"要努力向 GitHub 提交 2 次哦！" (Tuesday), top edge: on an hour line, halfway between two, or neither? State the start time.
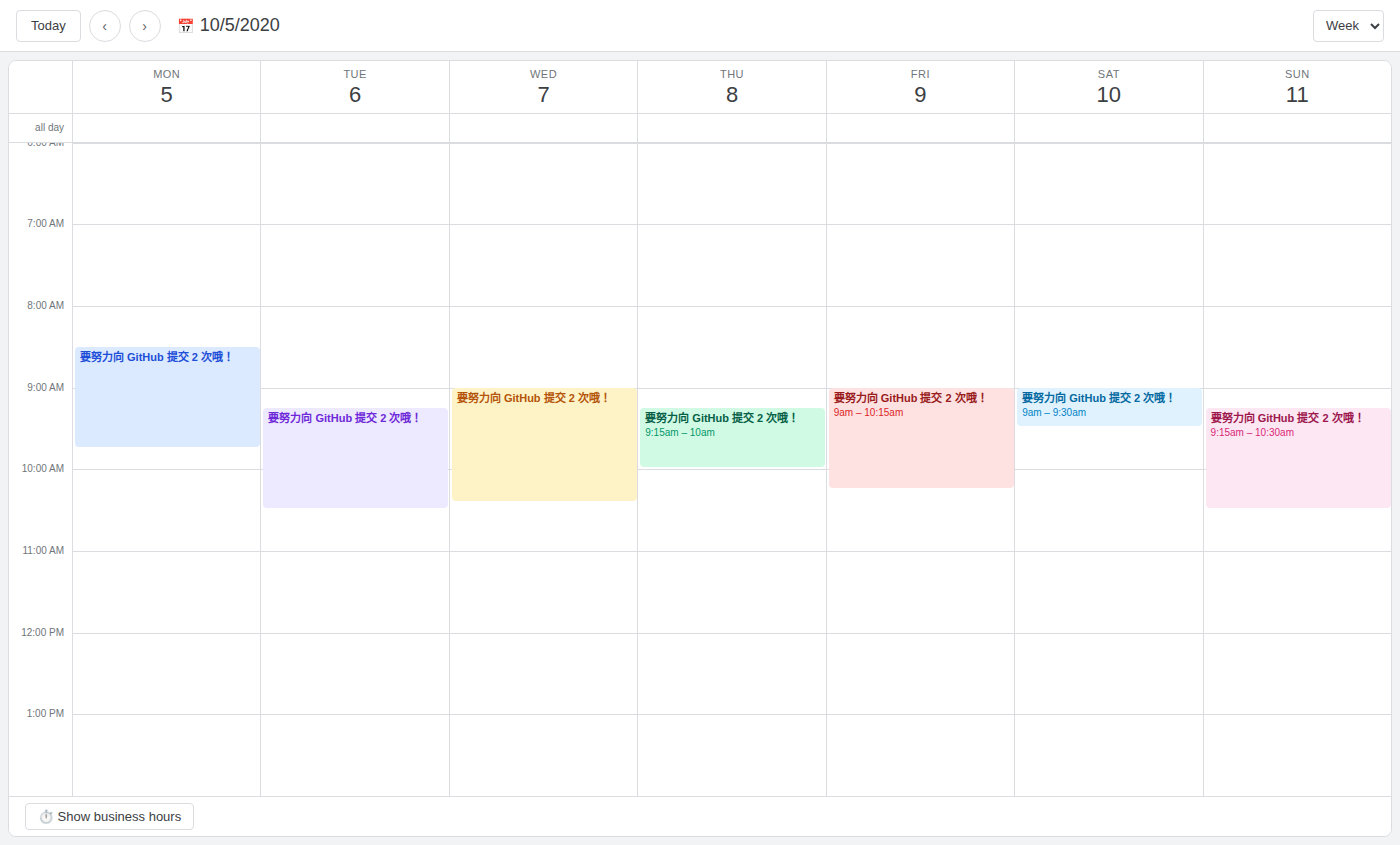
9:15 AM -- neither: a quarter of the way from the 9 AM line to the 10 AM line.